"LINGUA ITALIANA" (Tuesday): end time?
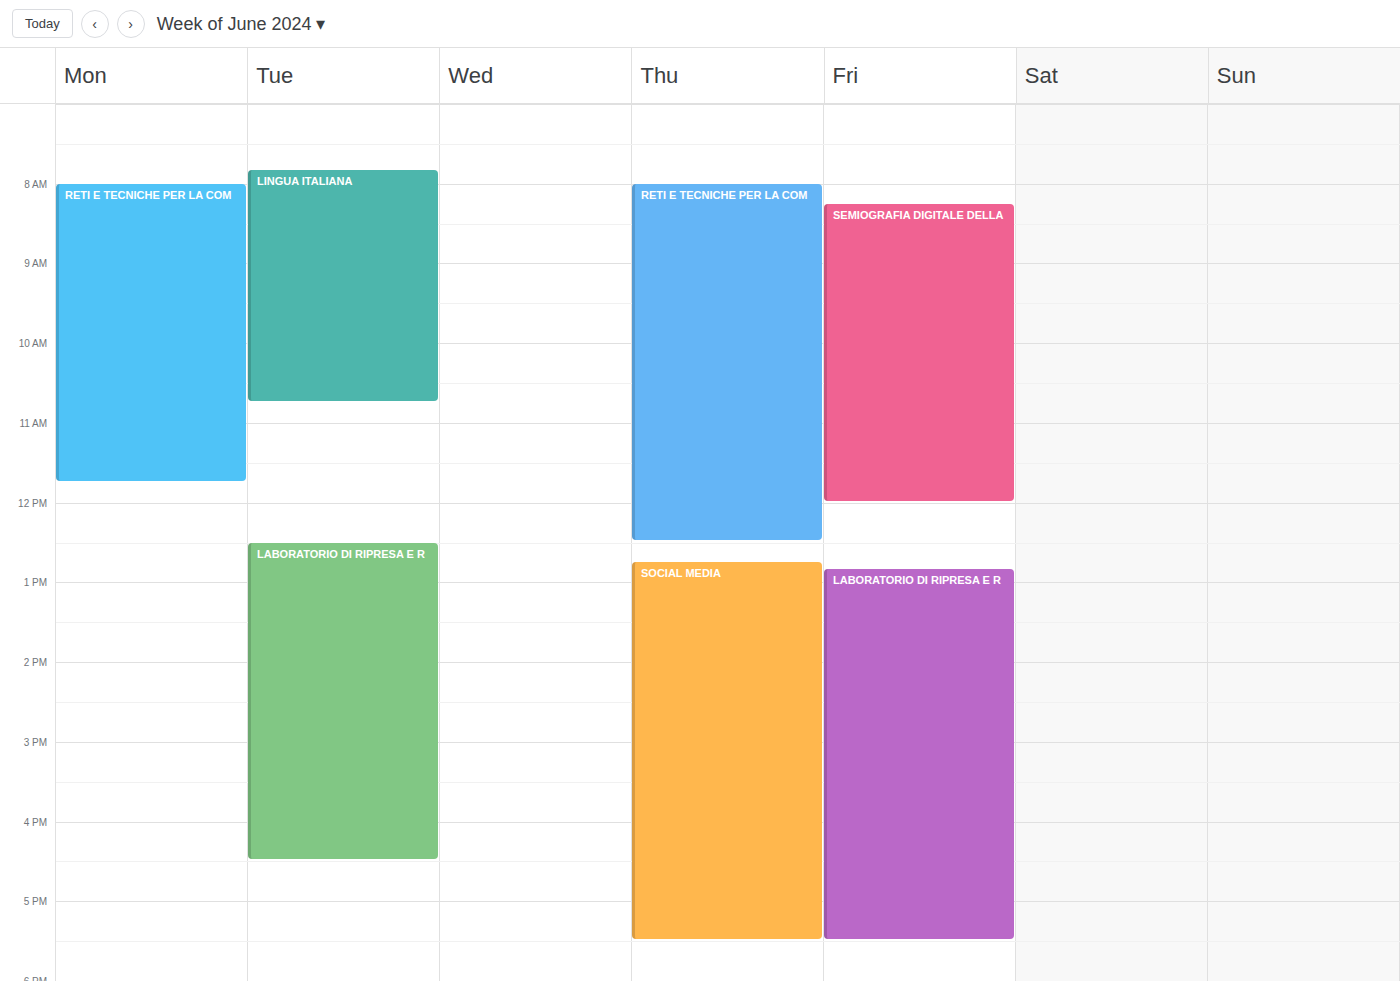
10:45